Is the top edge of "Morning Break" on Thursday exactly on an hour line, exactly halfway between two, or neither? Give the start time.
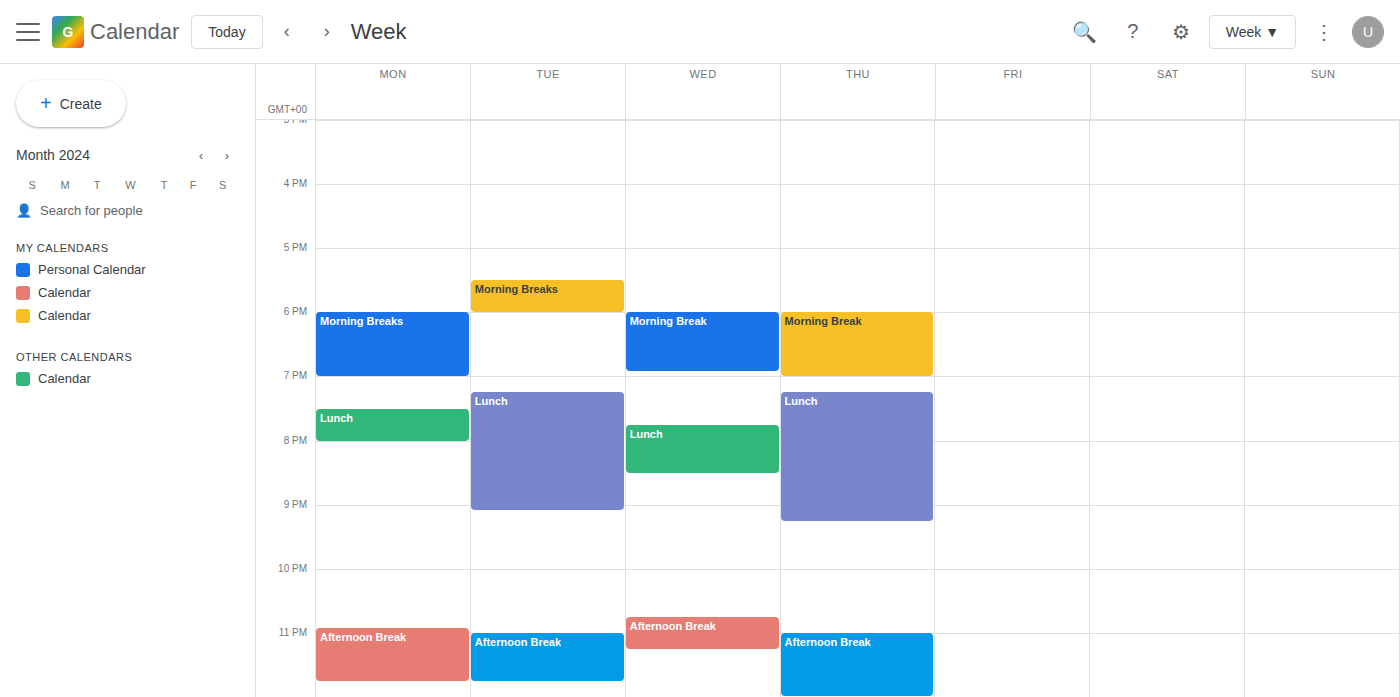
6:00 PM -- exactly on the 6 PM line.